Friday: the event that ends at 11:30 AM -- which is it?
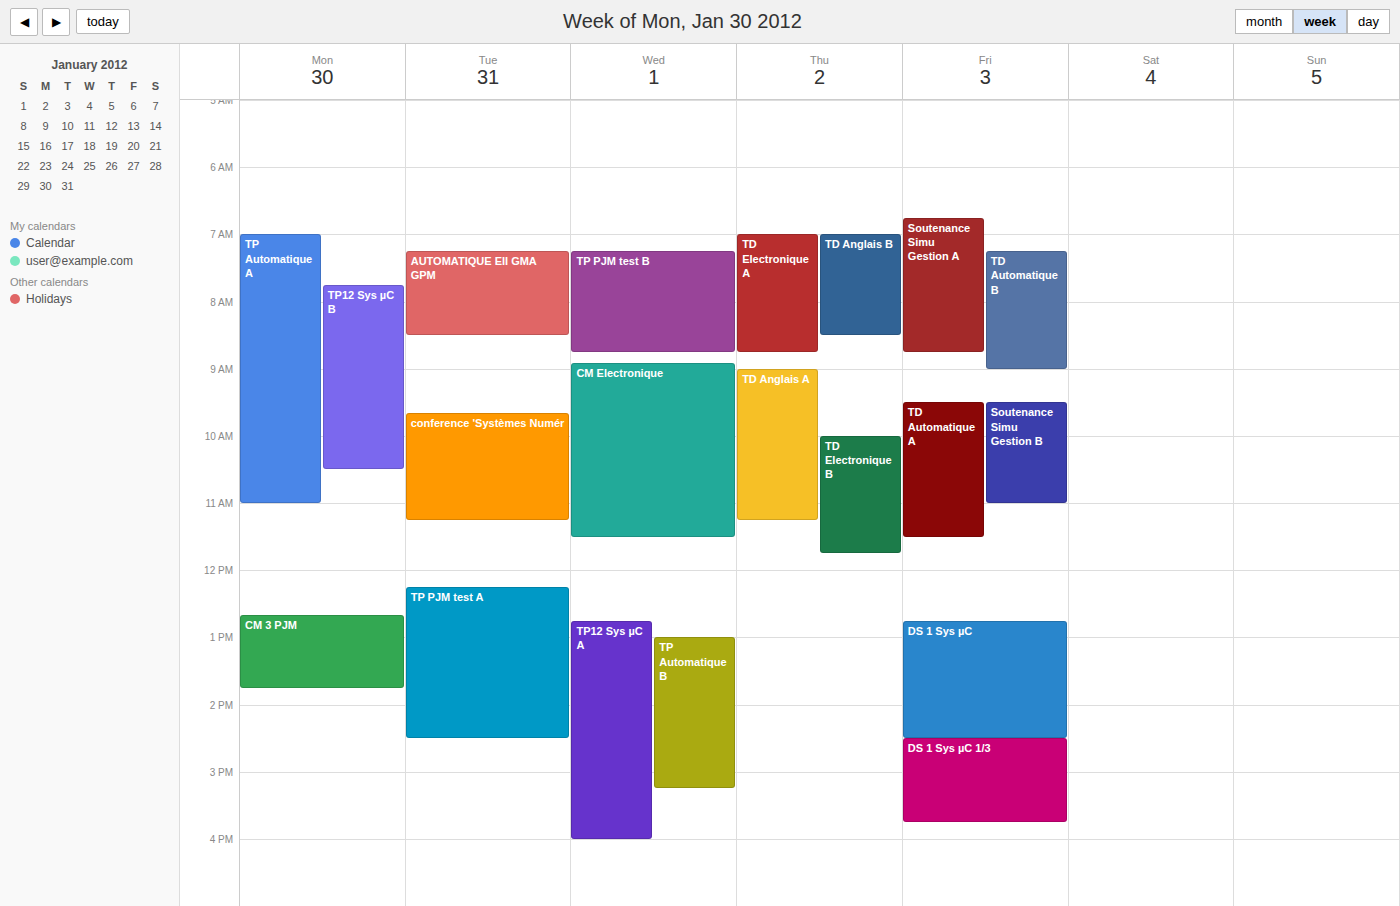
"TD Automatique A"